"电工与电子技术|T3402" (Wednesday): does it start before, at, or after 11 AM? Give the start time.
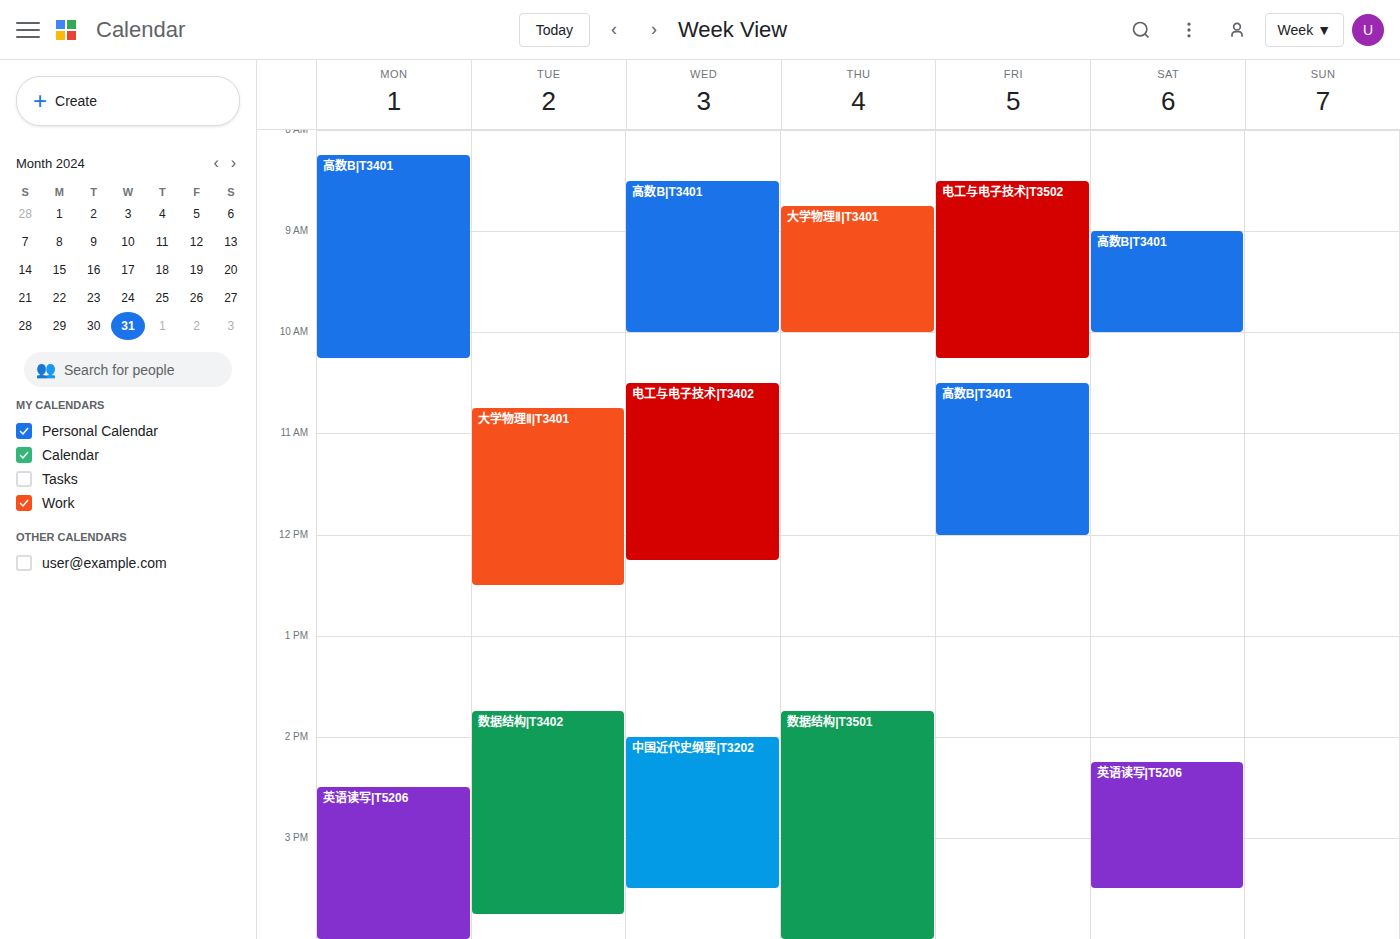
10:30 AM -- before 11 AM, 30 minutes above the 11 AM line.